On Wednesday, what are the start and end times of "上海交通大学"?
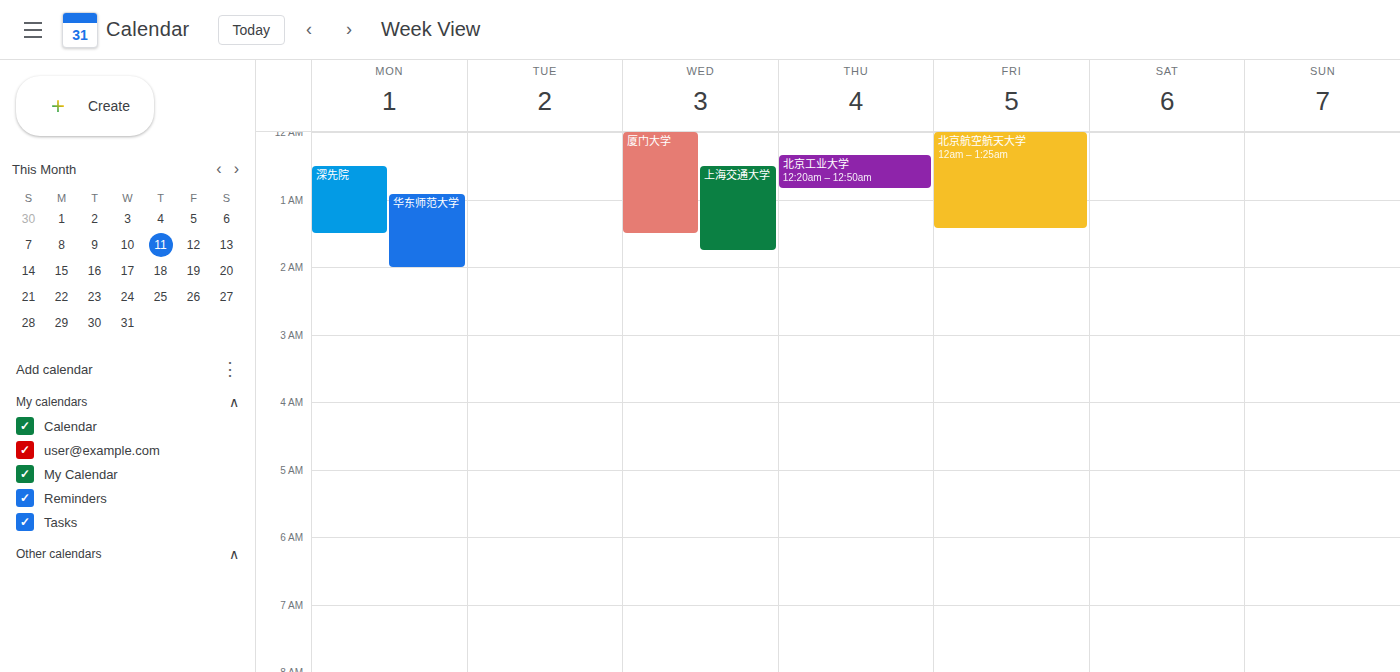
12:30 AM to 1:45 AM